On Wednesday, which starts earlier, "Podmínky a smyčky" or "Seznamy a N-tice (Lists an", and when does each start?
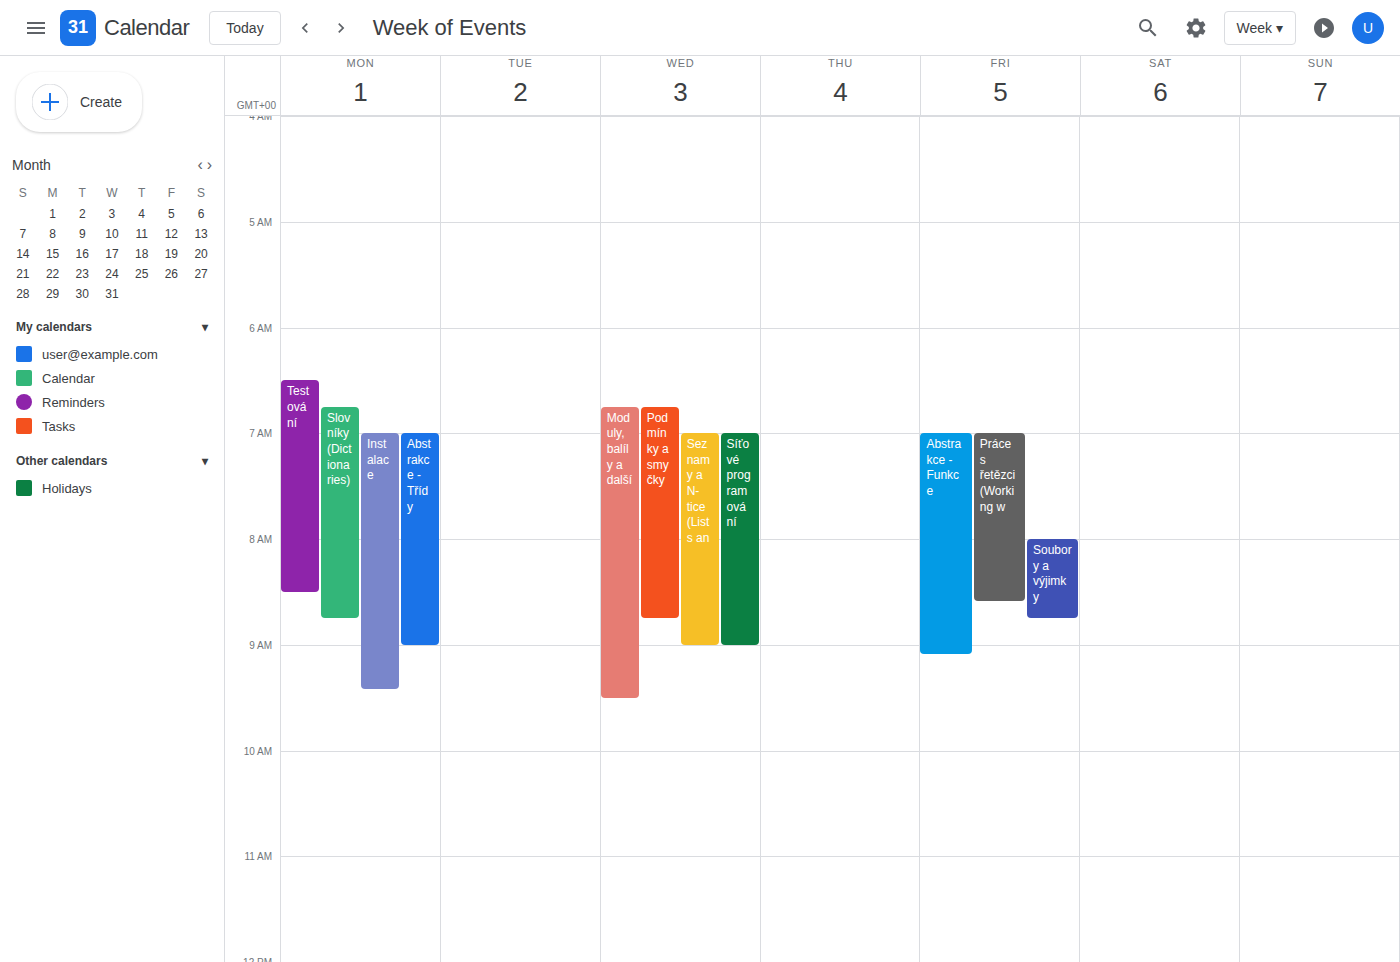
"Podmínky a smyčky" 6:45 AM; "Seznamy a N-tice (Lists an" 7:00 AM.